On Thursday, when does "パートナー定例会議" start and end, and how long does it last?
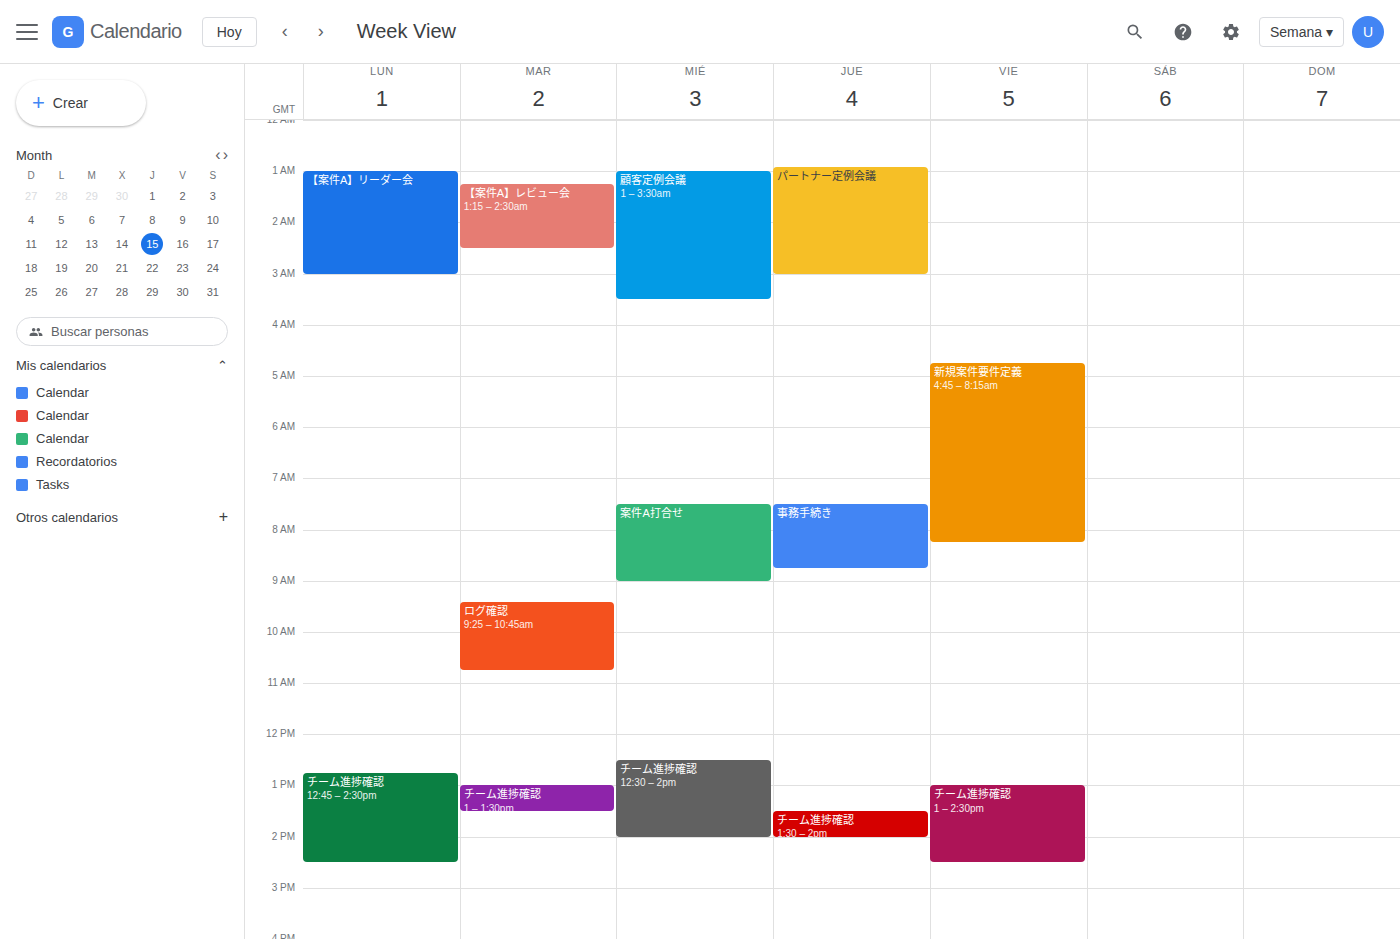
12:55 AM to 3:00 AM, 2 hours 5 minutes